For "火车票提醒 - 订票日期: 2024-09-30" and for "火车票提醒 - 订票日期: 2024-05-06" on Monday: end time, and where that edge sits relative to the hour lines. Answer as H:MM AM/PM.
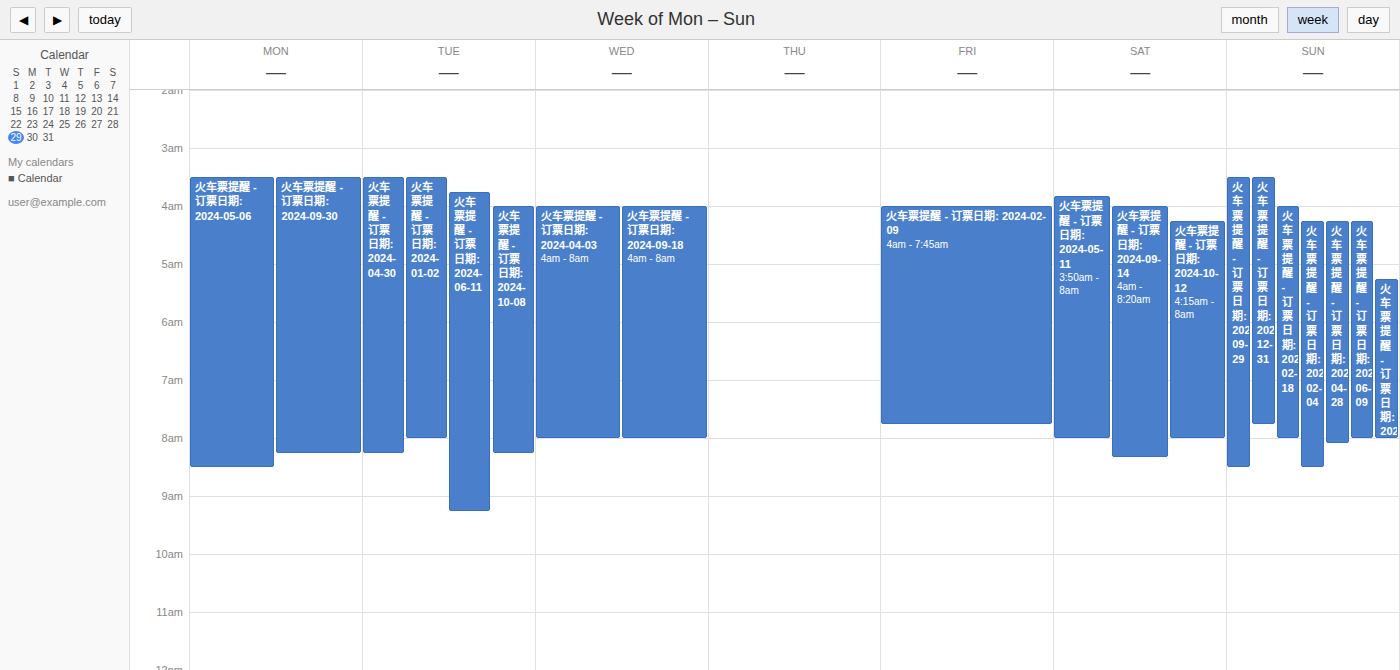
"火车票提醒 - 订票日期: 2024-09-30": 8:15 AM, neither: a quarter of the way from the 8 AM line to the 9 AM line. "火车票提醒 - 订票日期: 2024-05-06": 8:30 AM, halfway between the 8 AM and 9 AM lines.